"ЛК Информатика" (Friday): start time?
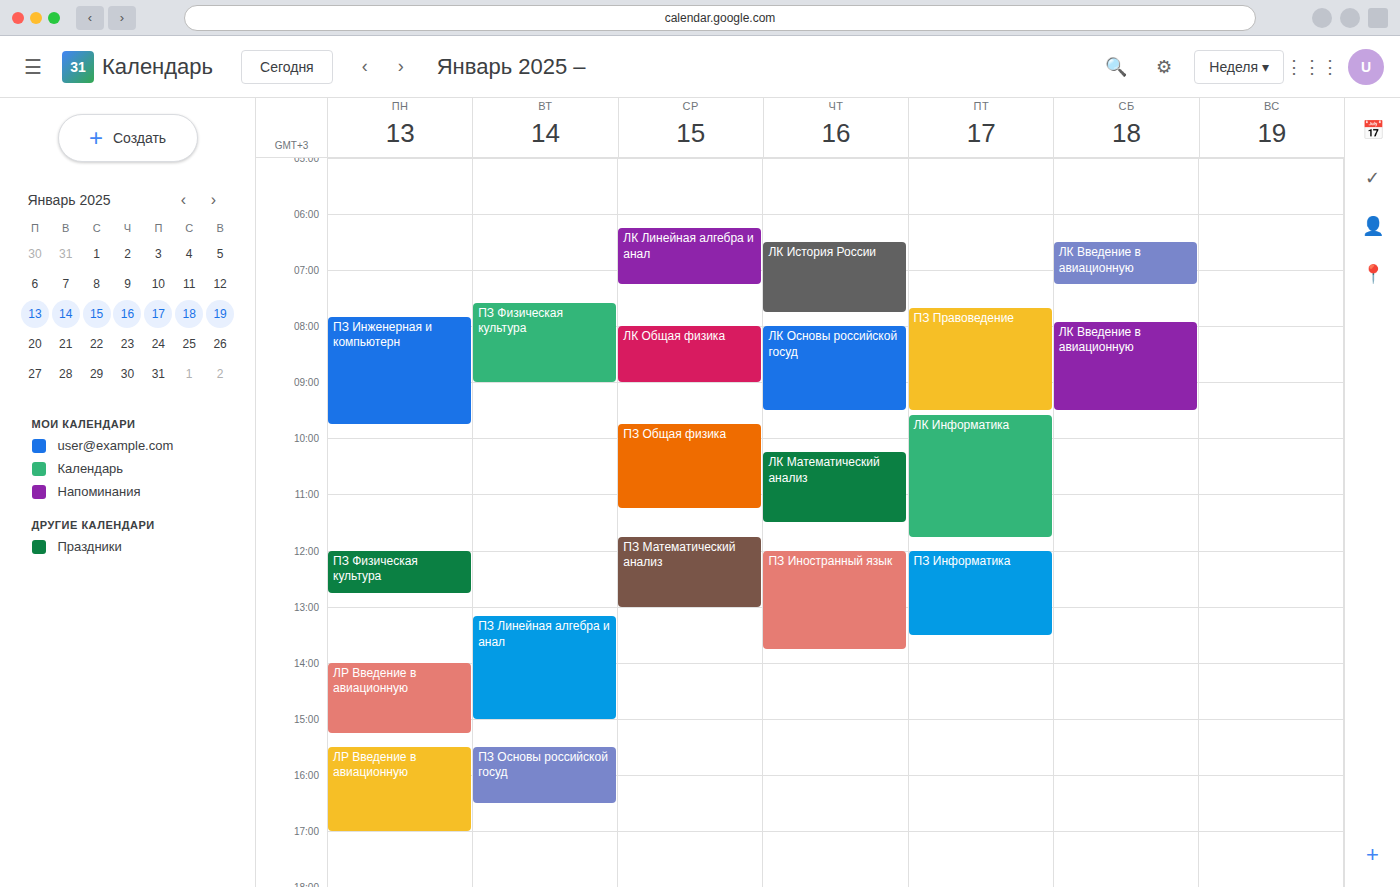
9:35 AM